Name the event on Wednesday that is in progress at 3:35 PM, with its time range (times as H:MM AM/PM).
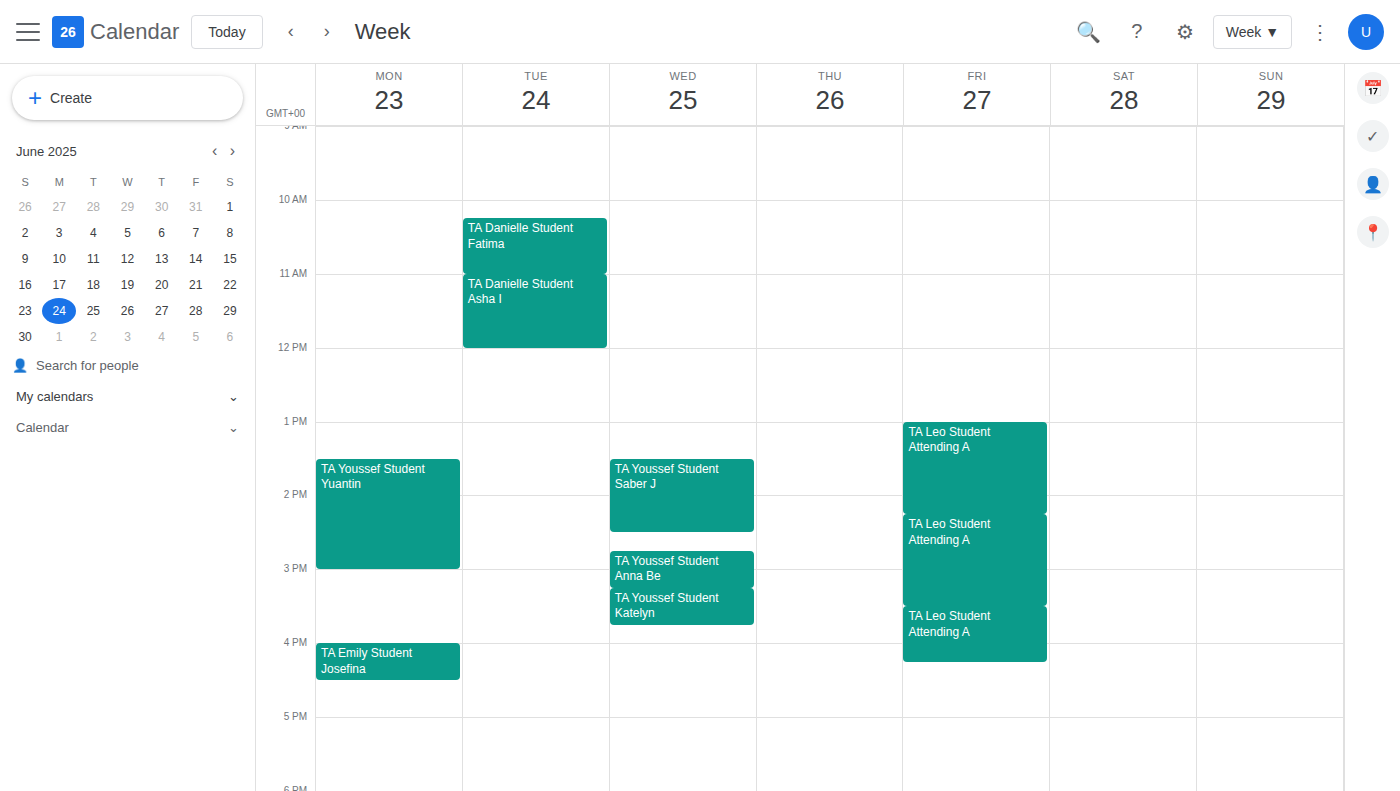
"TA Youssef Student Katelyn", 3:15 PM to 3:45 PM